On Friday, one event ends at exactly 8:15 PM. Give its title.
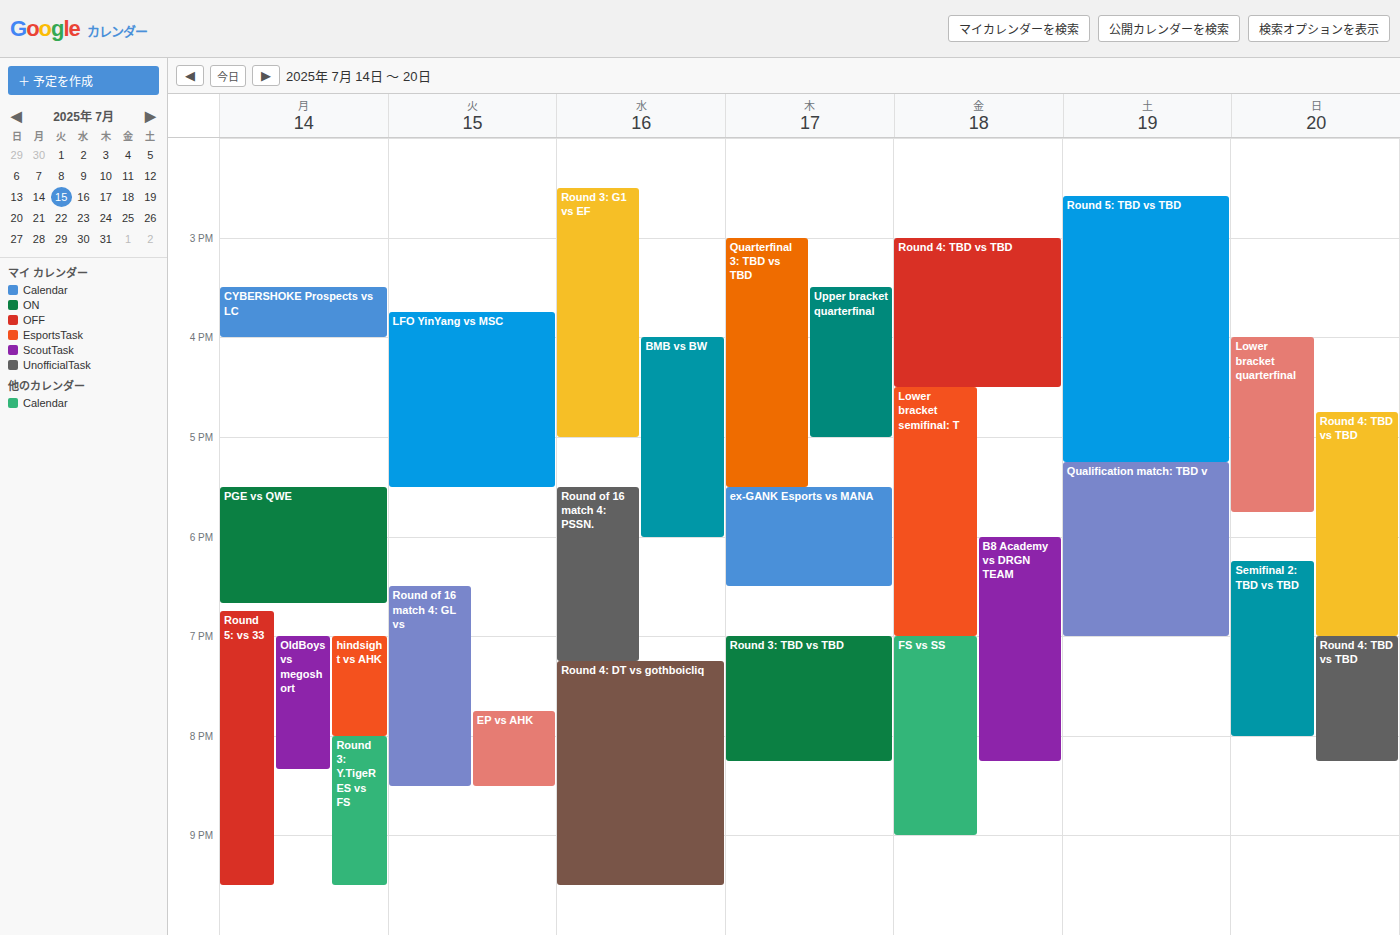
"B8 Academy vs DRGN TEAM"